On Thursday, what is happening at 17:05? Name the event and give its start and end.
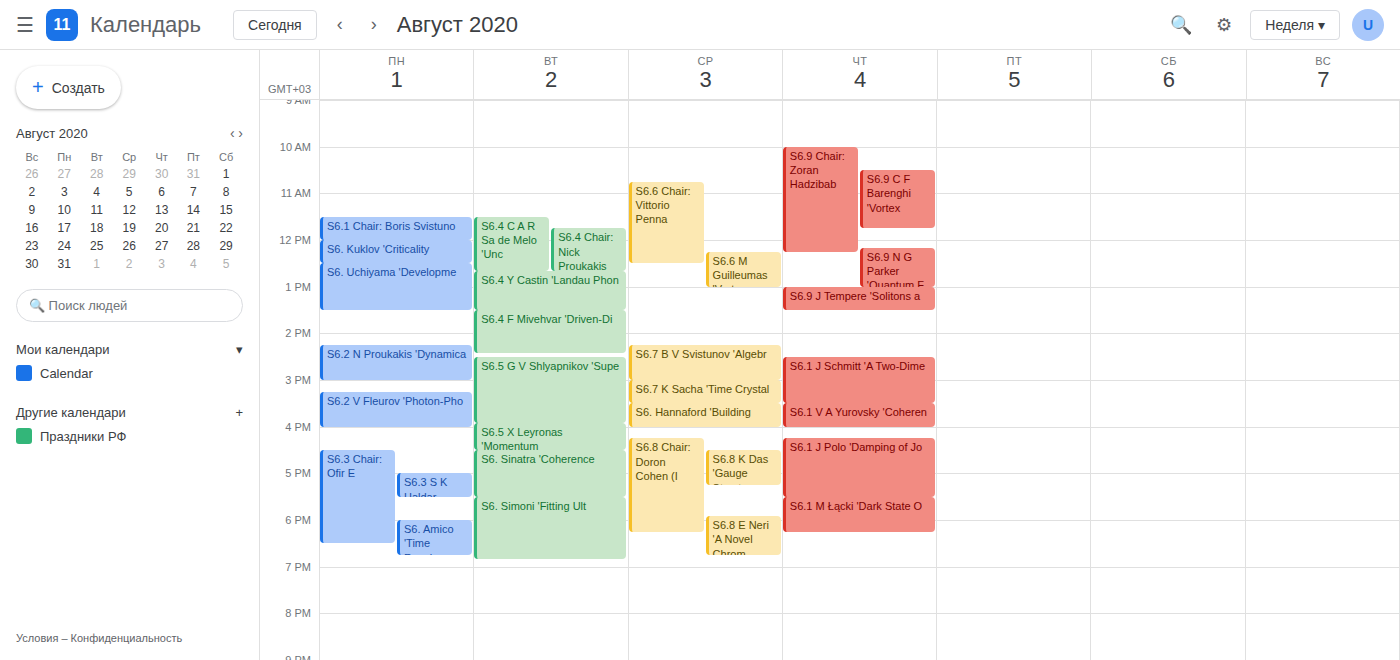
"S6.1 J Polo 'Damping of Jo", 16:15 to 17:30